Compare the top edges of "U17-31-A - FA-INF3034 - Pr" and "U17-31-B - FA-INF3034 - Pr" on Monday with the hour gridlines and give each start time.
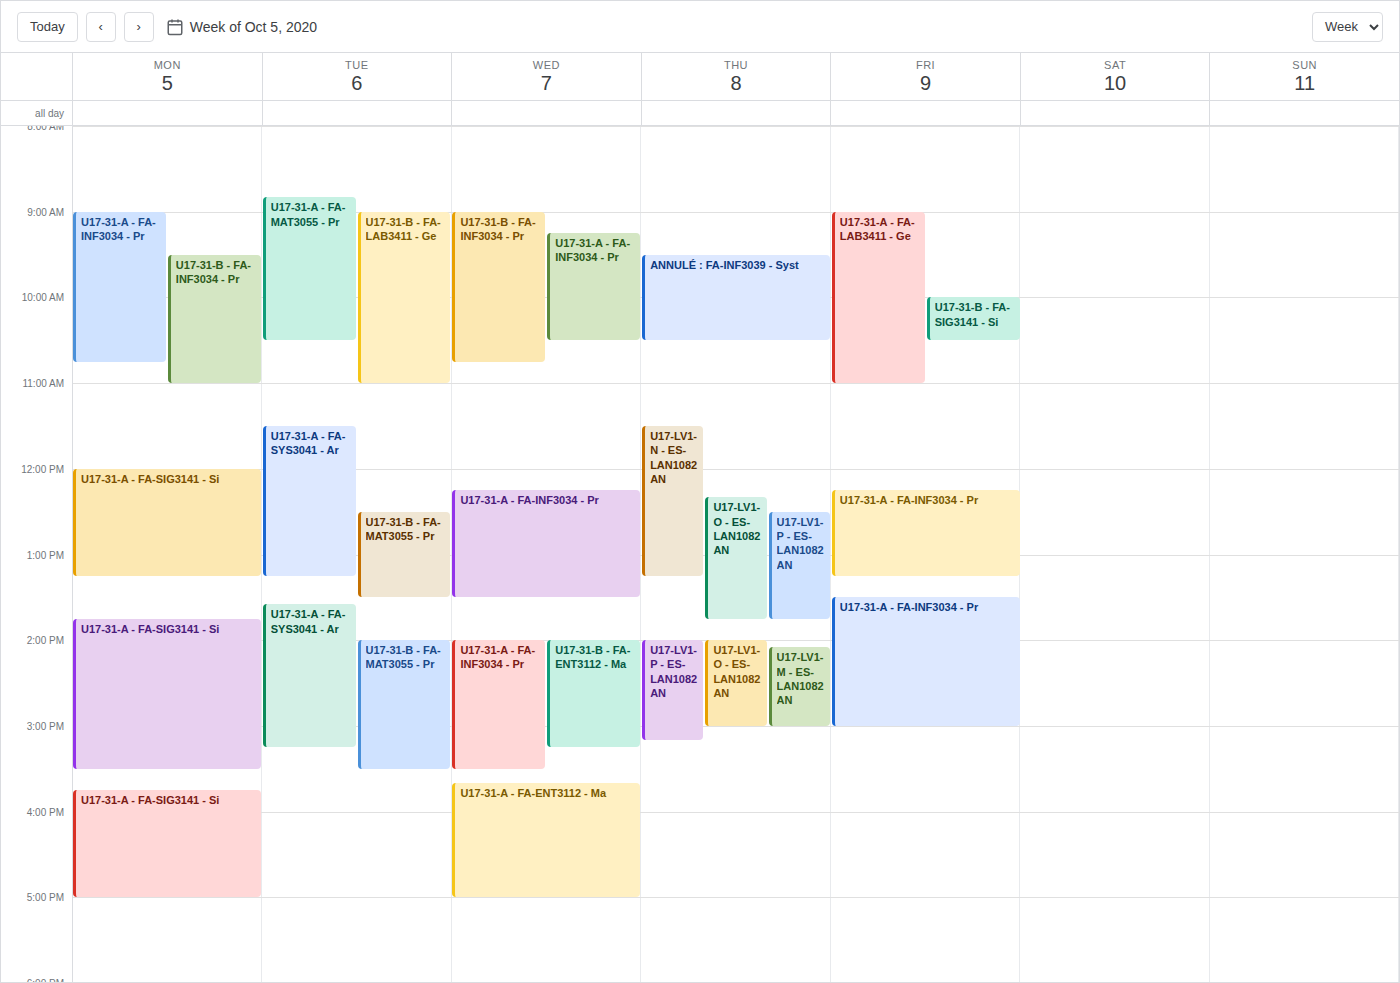
"U17-31-A - FA-INF3034 - Pr": 9:00 AM, exactly on the 9 AM line. "U17-31-B - FA-INF3034 - Pr": 9:30 AM, halfway between the 9 AM and 10 AM lines.